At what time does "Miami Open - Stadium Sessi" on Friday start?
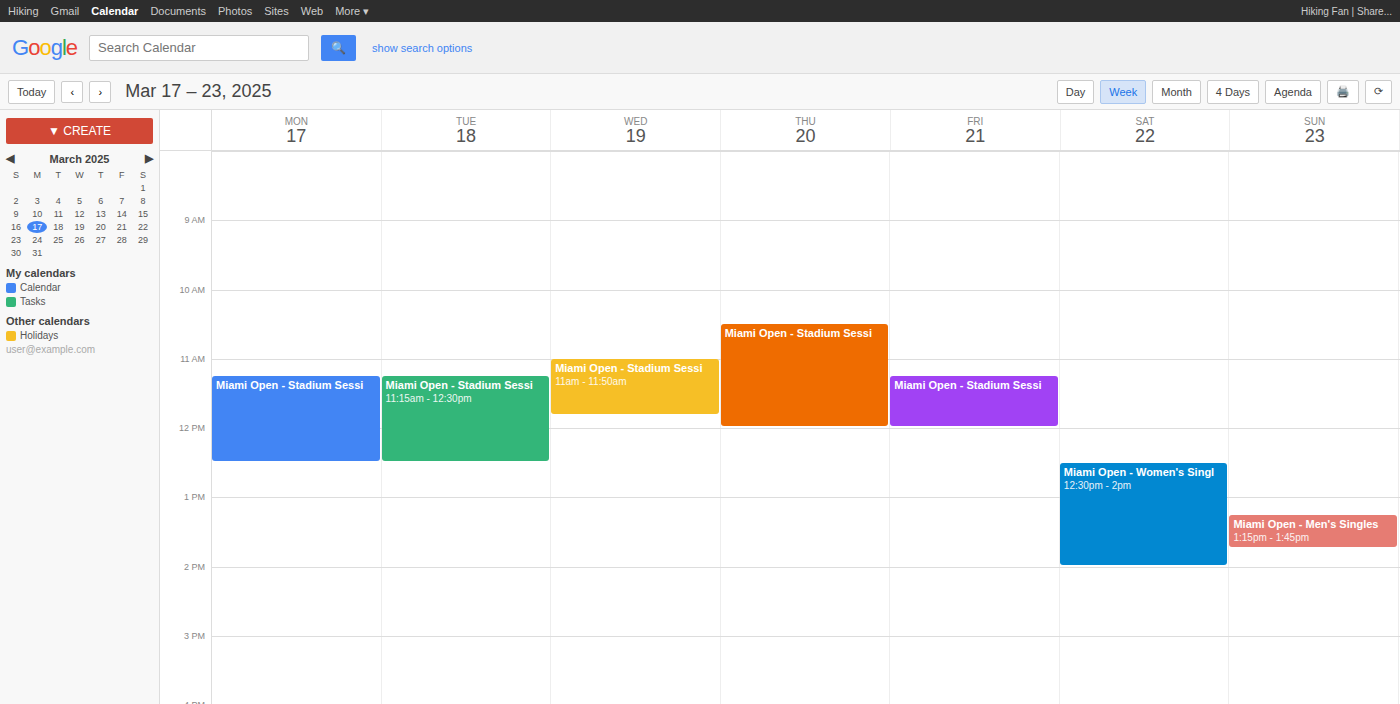
11:15 AM